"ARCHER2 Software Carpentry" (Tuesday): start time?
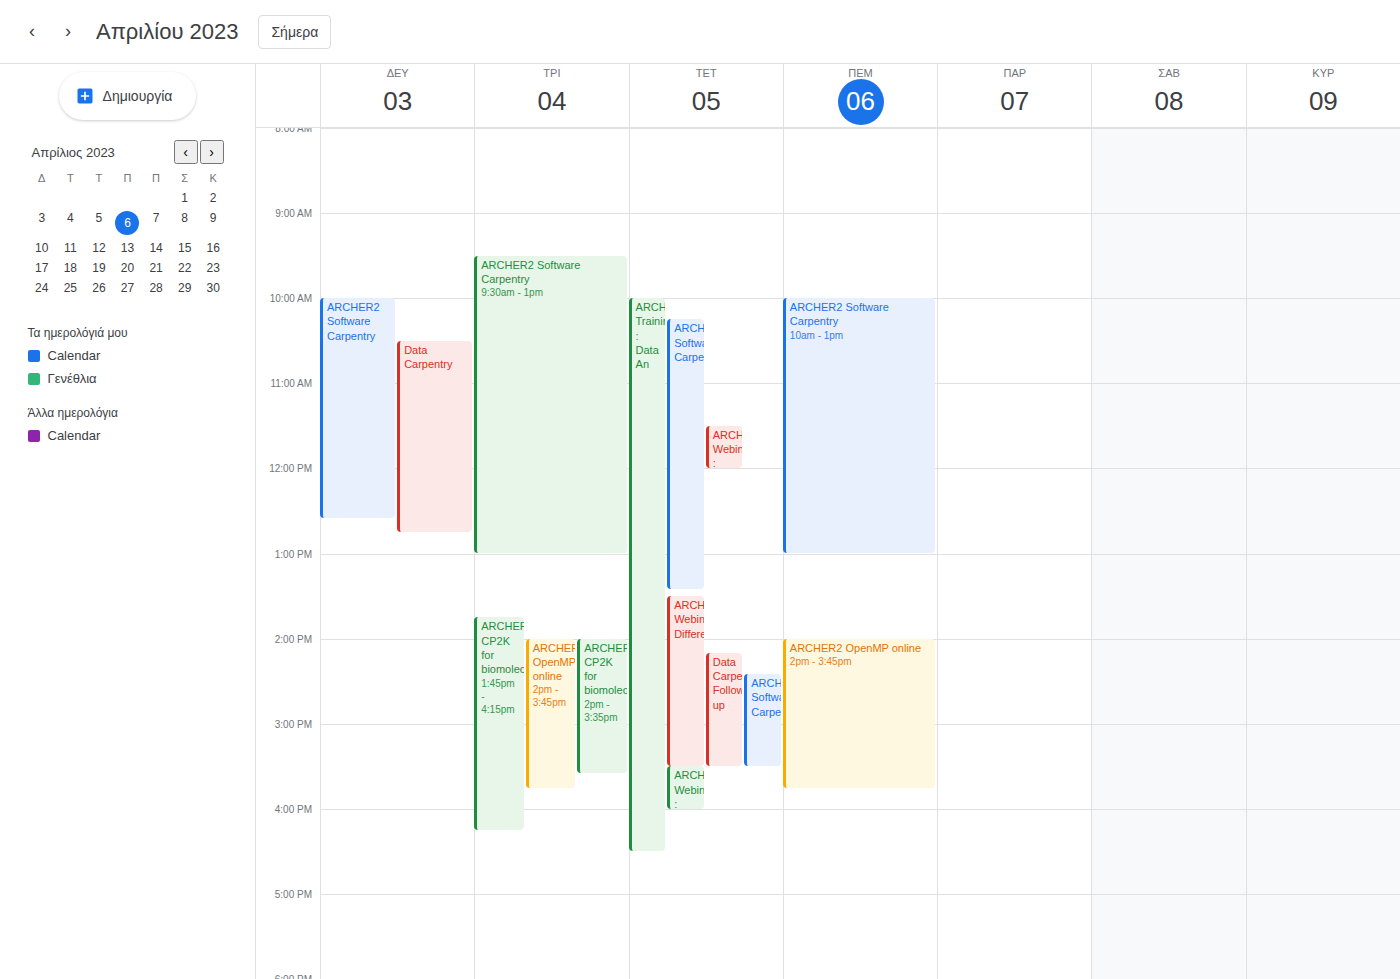
09:30